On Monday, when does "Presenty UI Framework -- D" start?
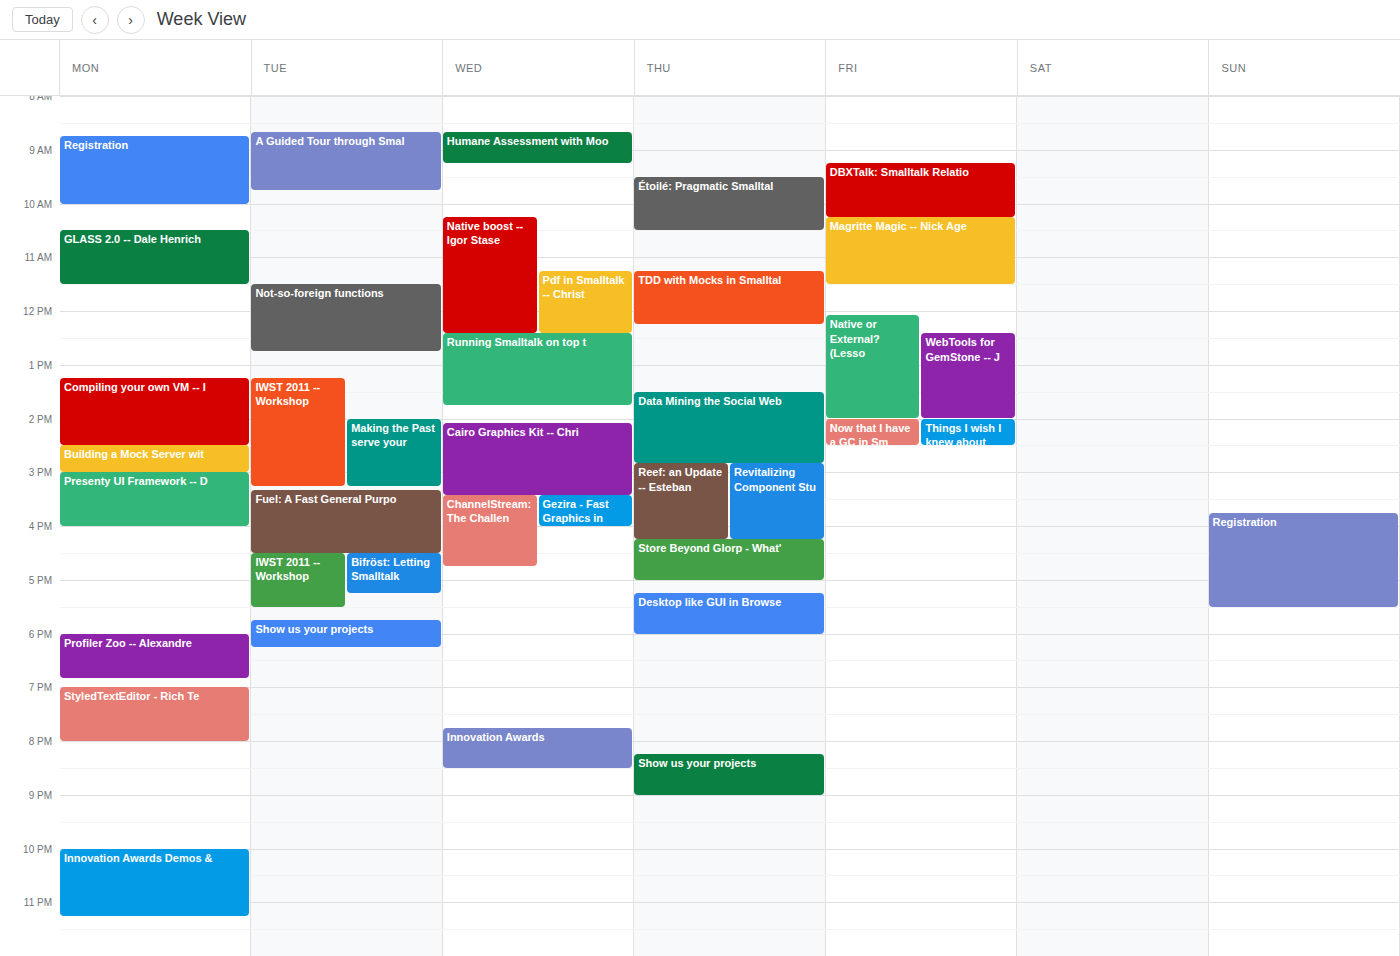
3:00 PM